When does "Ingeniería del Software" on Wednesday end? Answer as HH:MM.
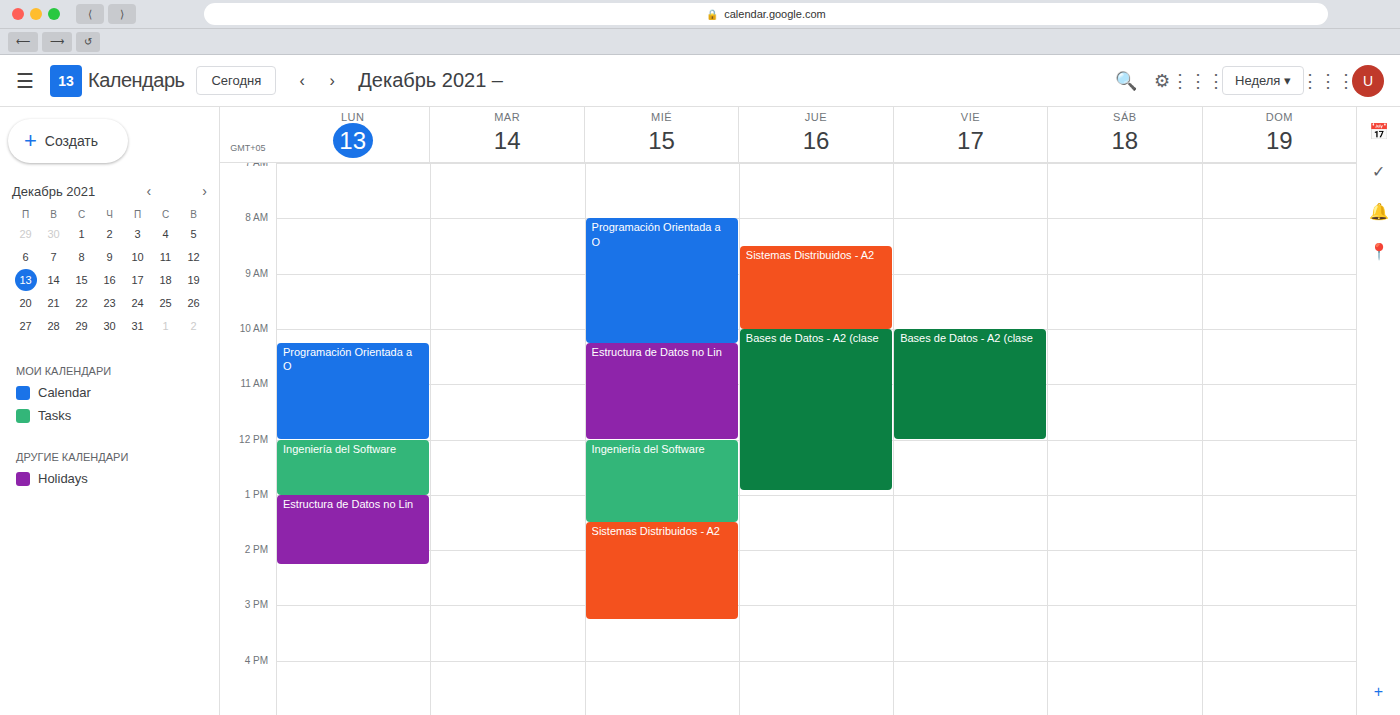
13:30